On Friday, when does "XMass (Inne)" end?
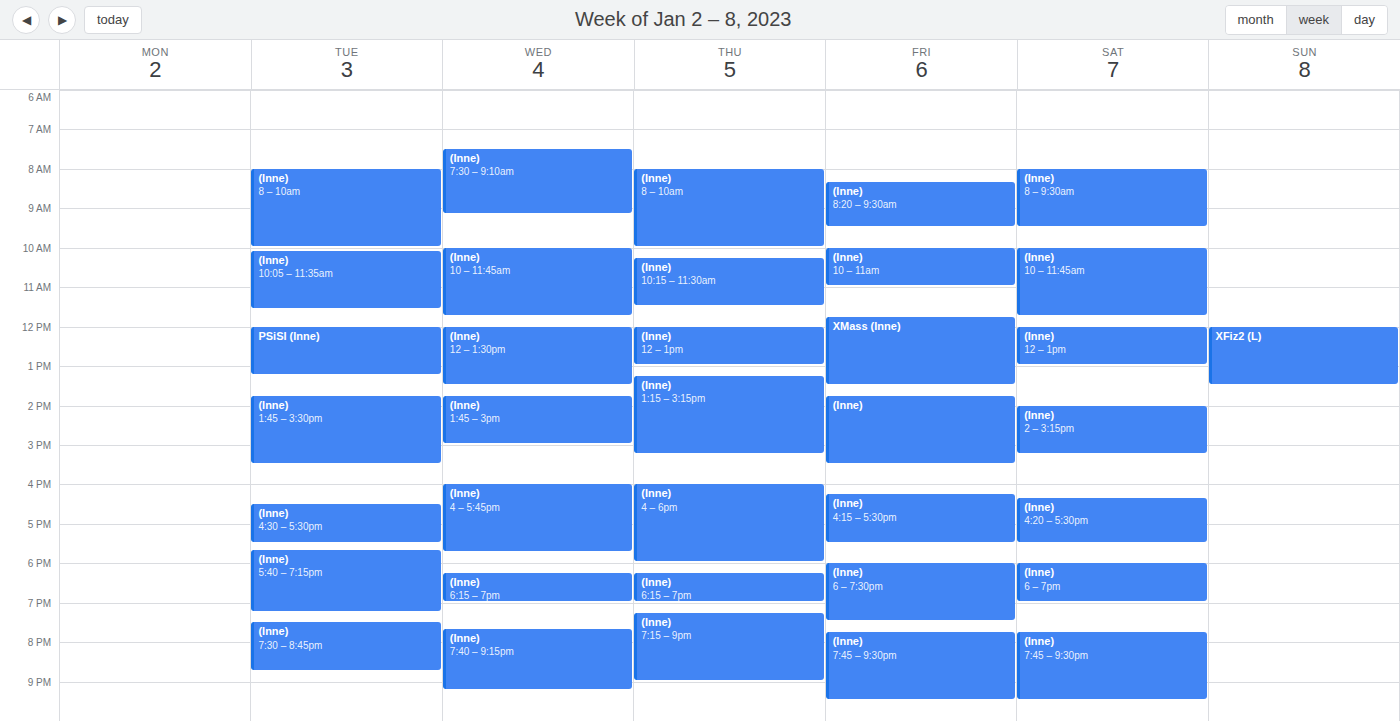
1:30 PM